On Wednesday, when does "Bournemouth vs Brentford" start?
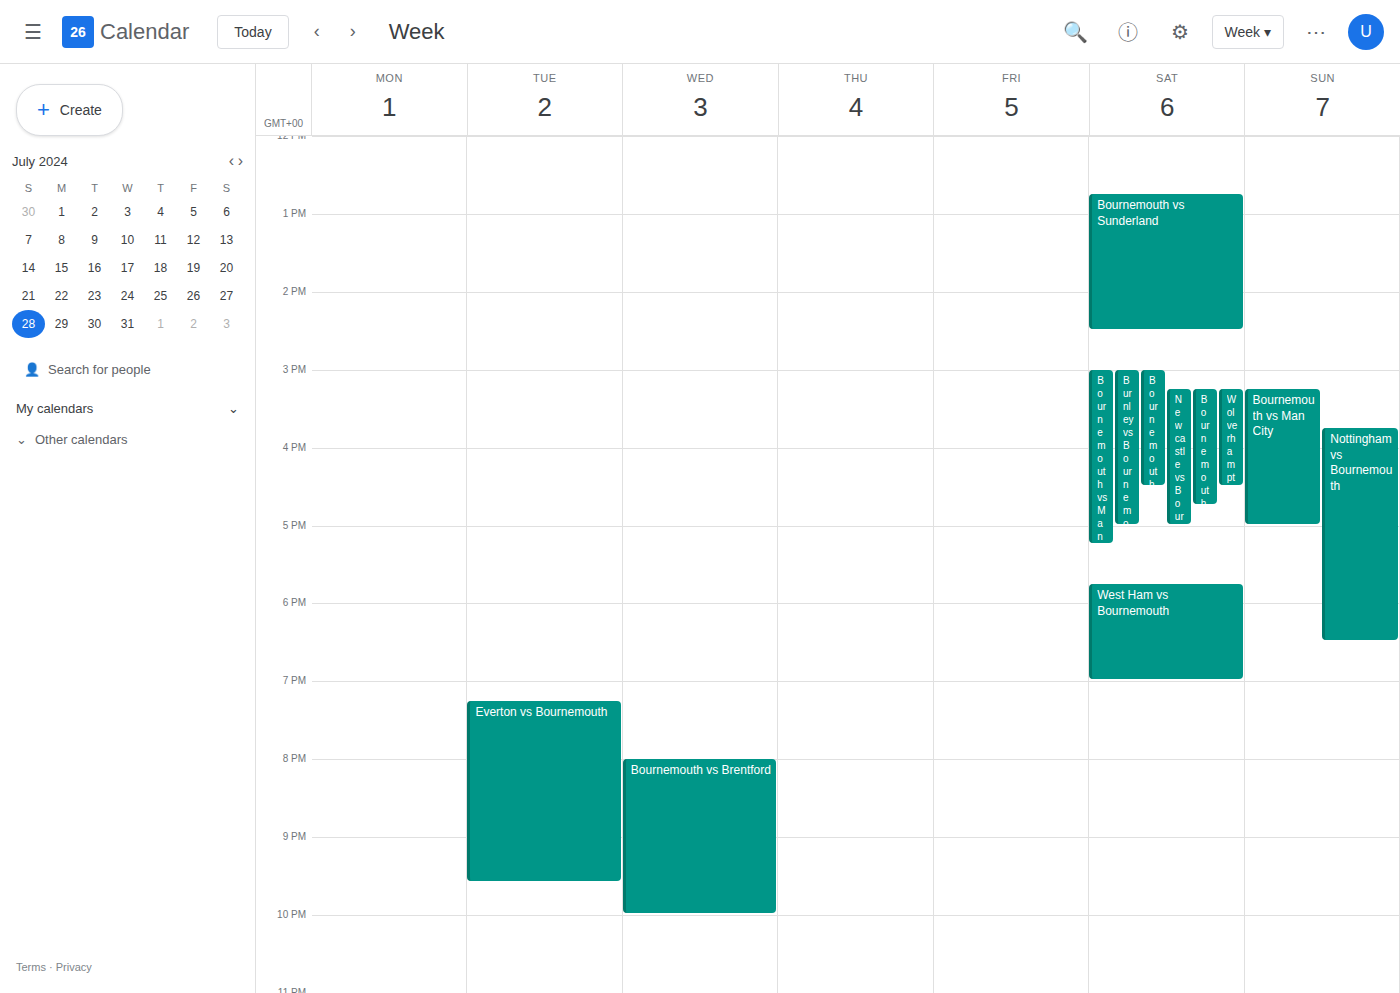
8:00 PM